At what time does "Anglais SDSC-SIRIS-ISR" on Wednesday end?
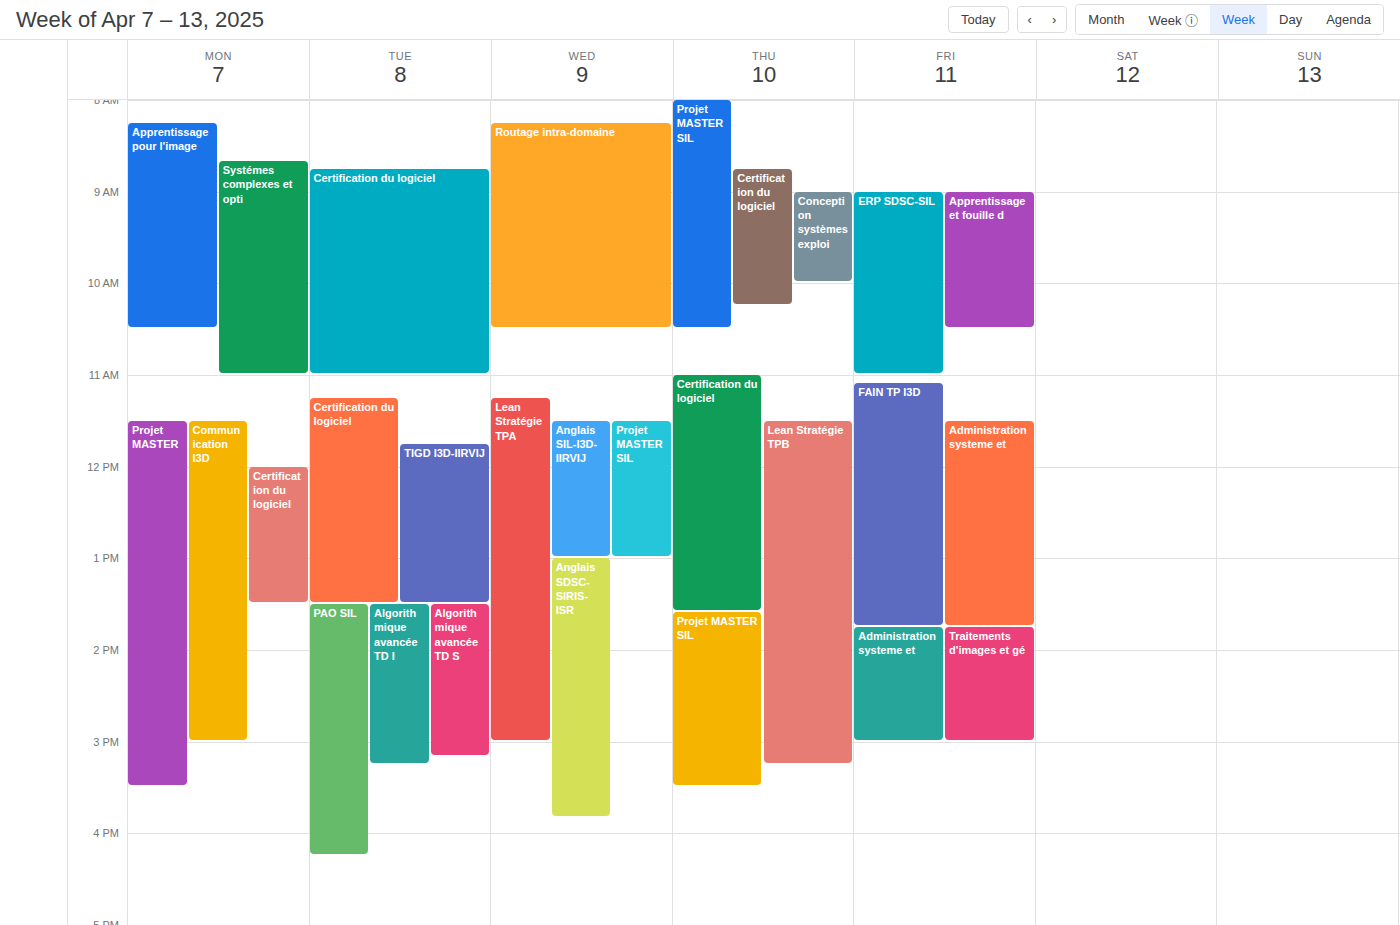
3:50 PM